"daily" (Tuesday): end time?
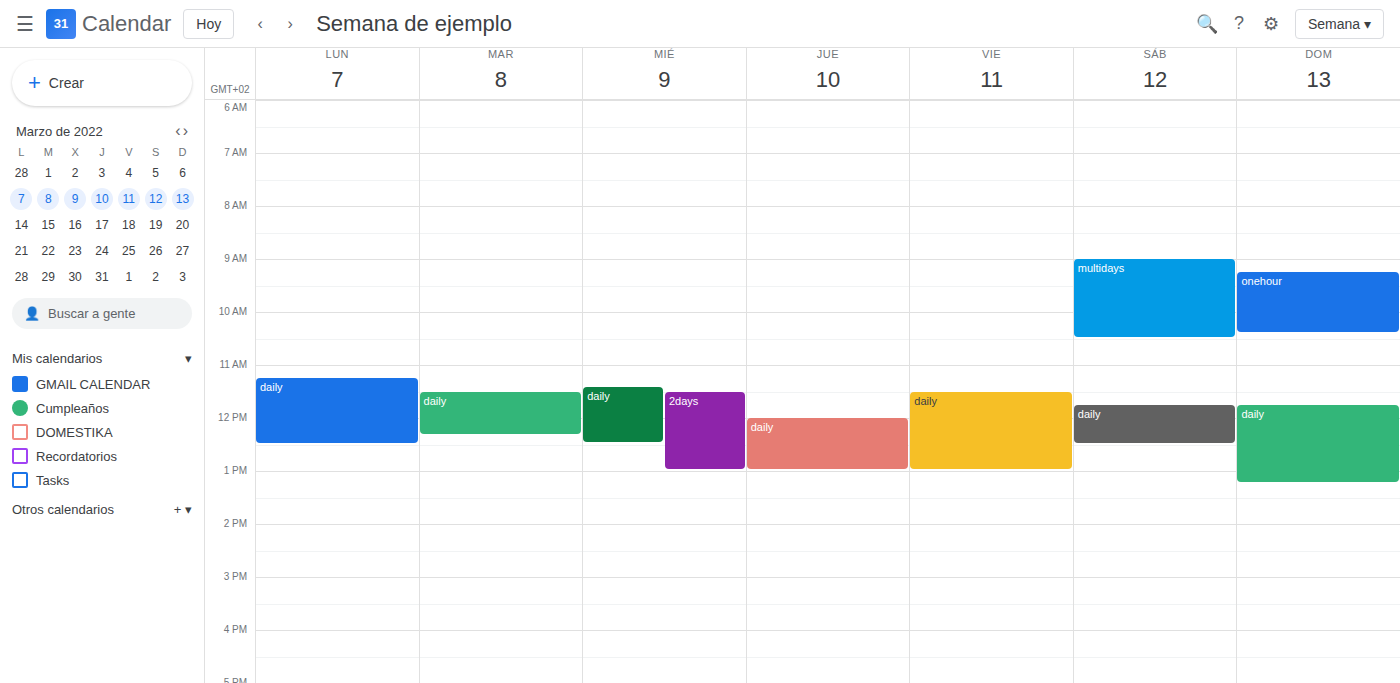
12:20 PM